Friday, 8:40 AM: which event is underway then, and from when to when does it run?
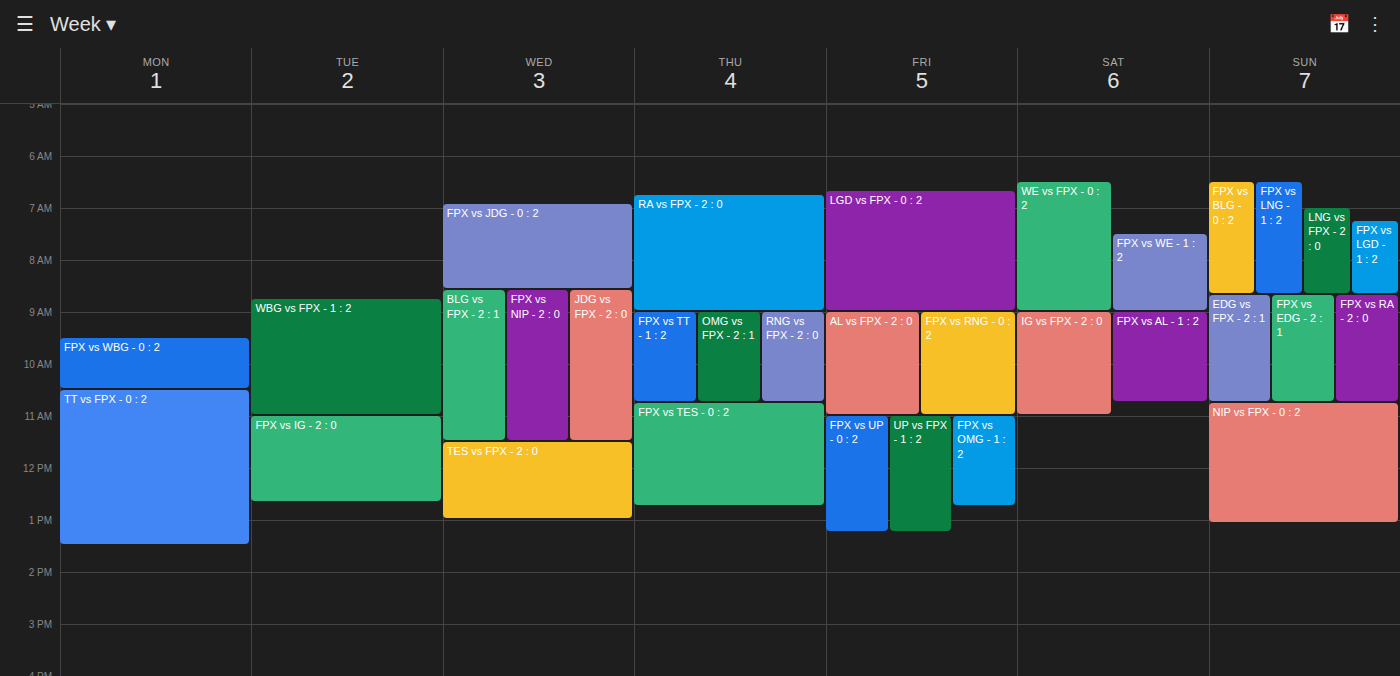
"LGD vs FPX - 0 : 2", 6:40 AM to 9:00 AM